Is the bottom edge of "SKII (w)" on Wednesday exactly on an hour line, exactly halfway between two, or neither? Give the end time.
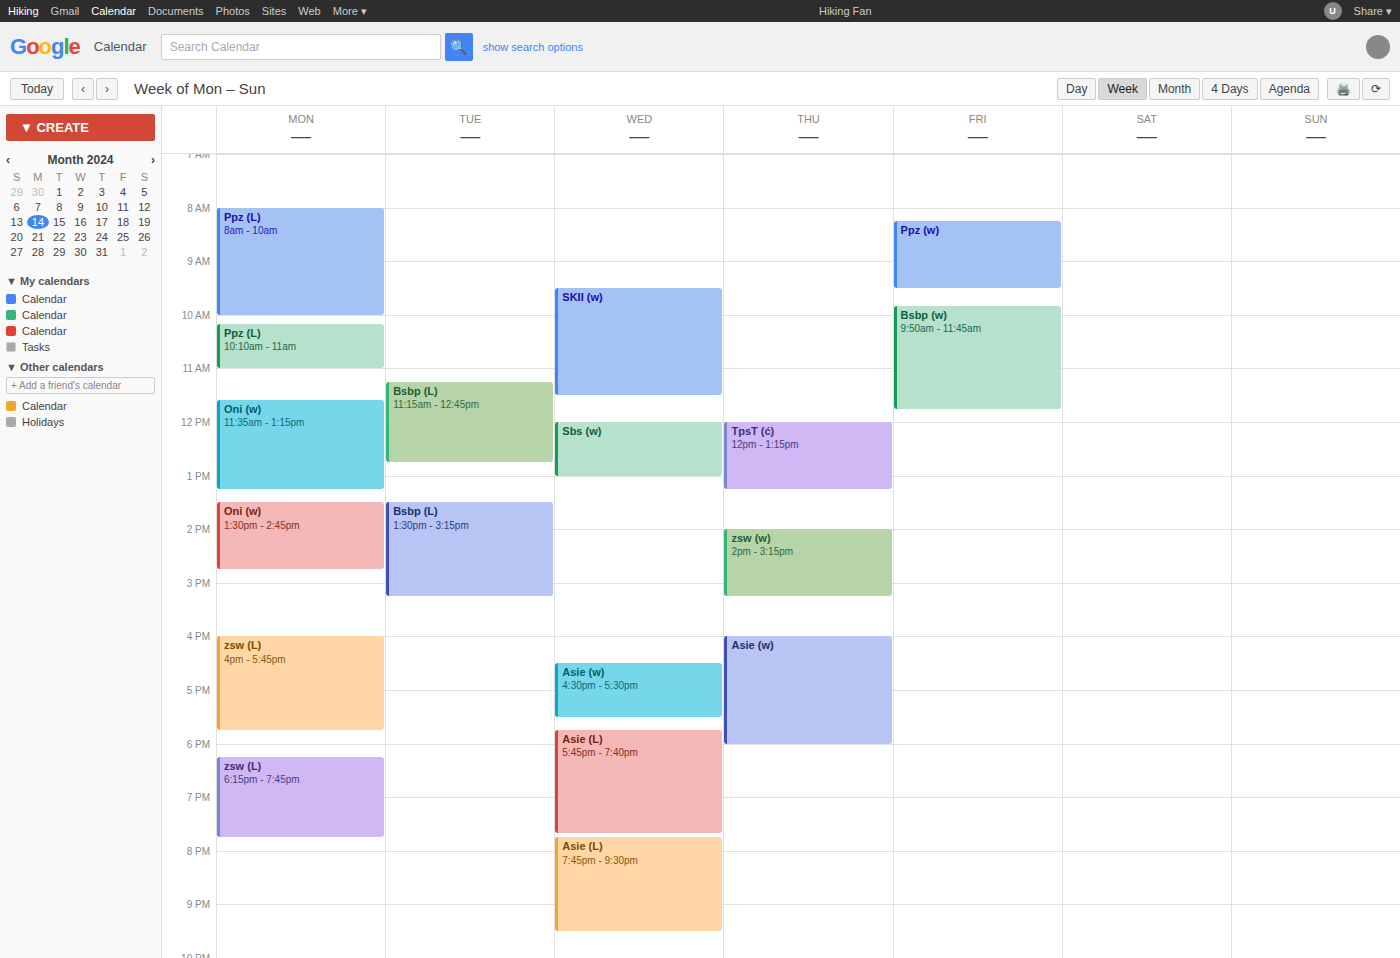
11:30 -- halfway between the 11:00 and 12:00 lines.